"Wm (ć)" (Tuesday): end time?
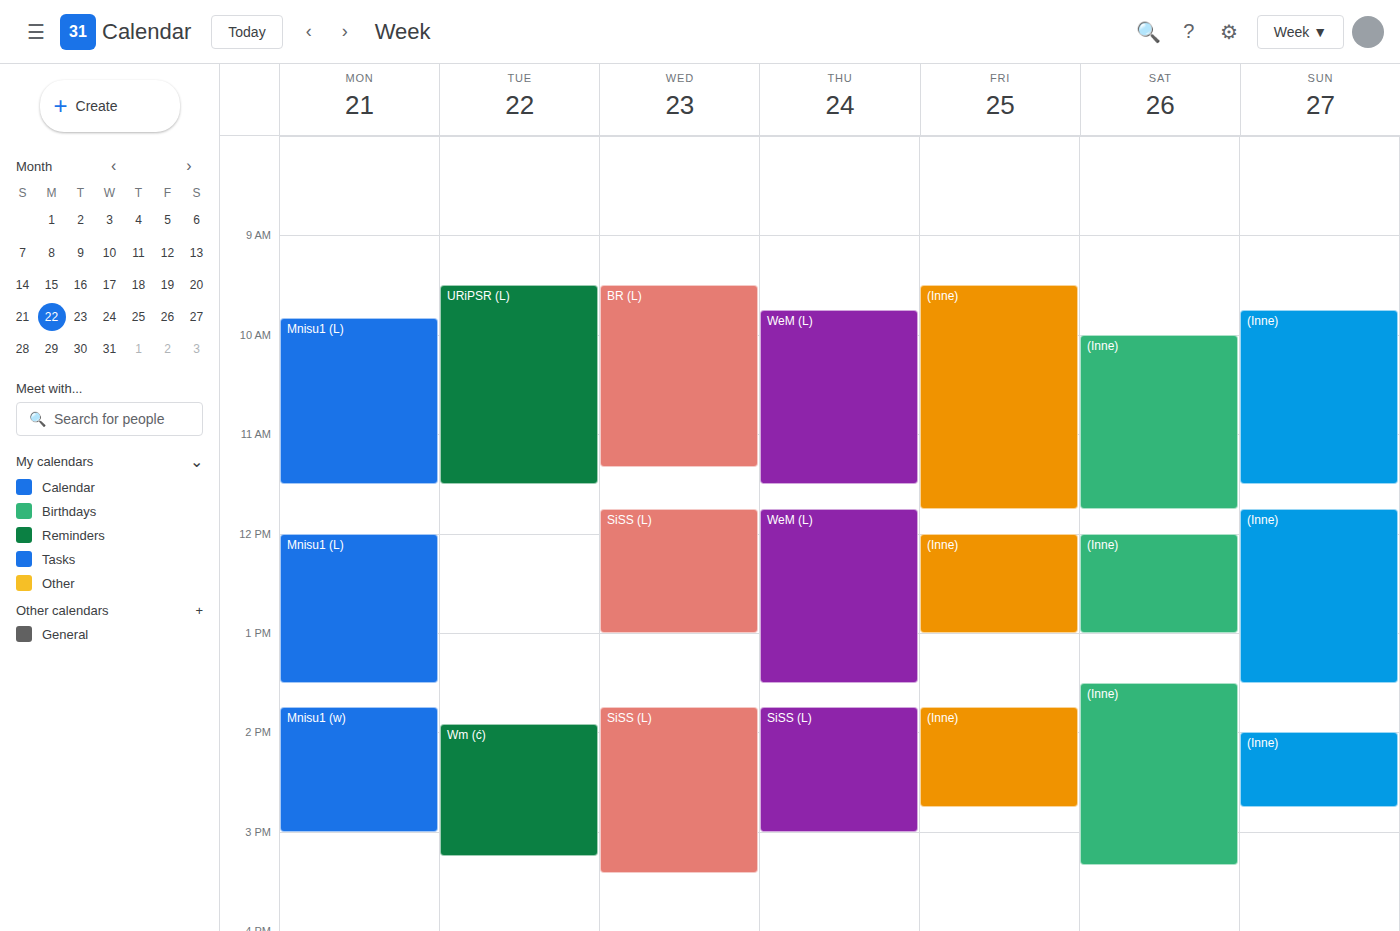
15:15